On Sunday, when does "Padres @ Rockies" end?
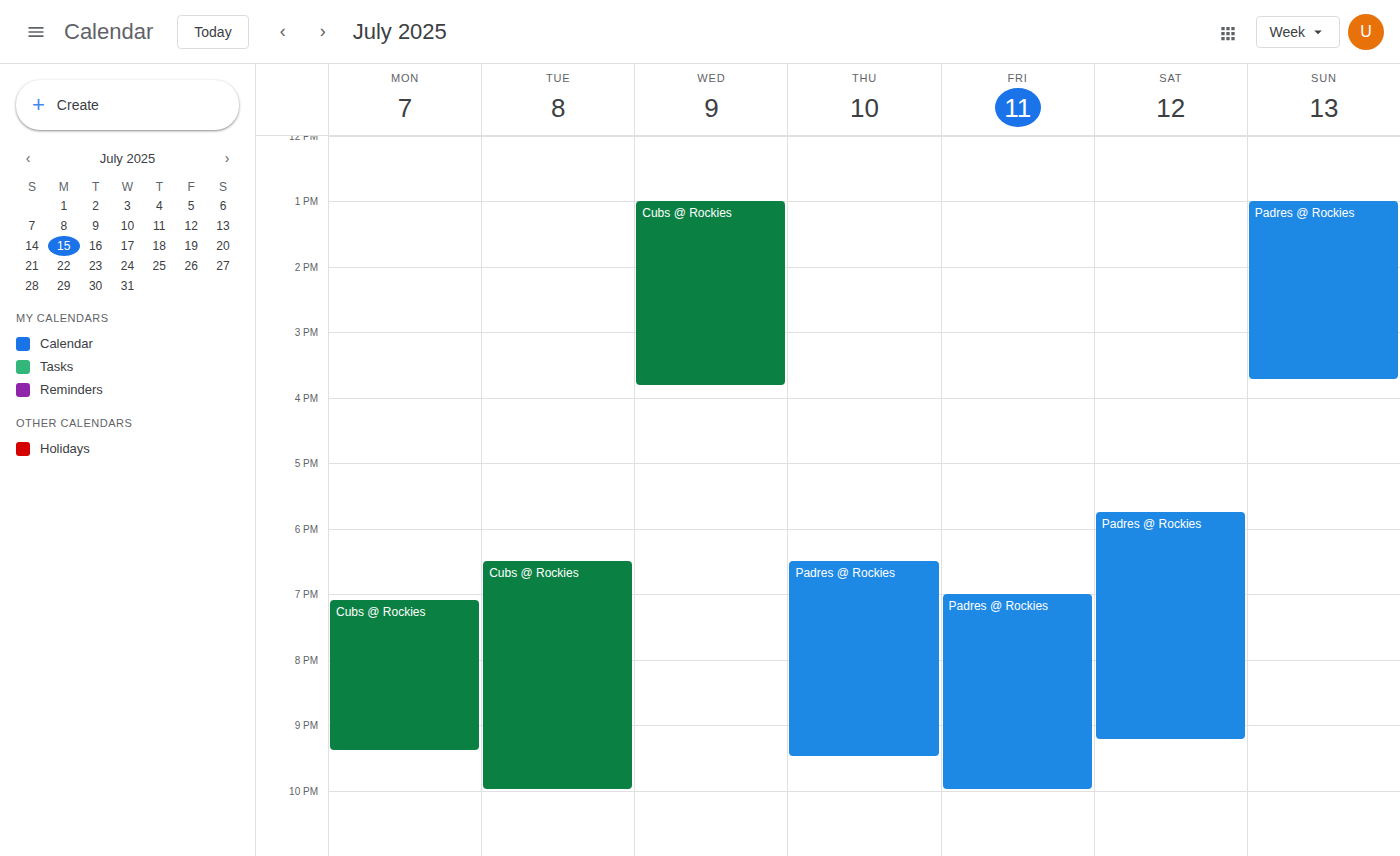
3:45 PM